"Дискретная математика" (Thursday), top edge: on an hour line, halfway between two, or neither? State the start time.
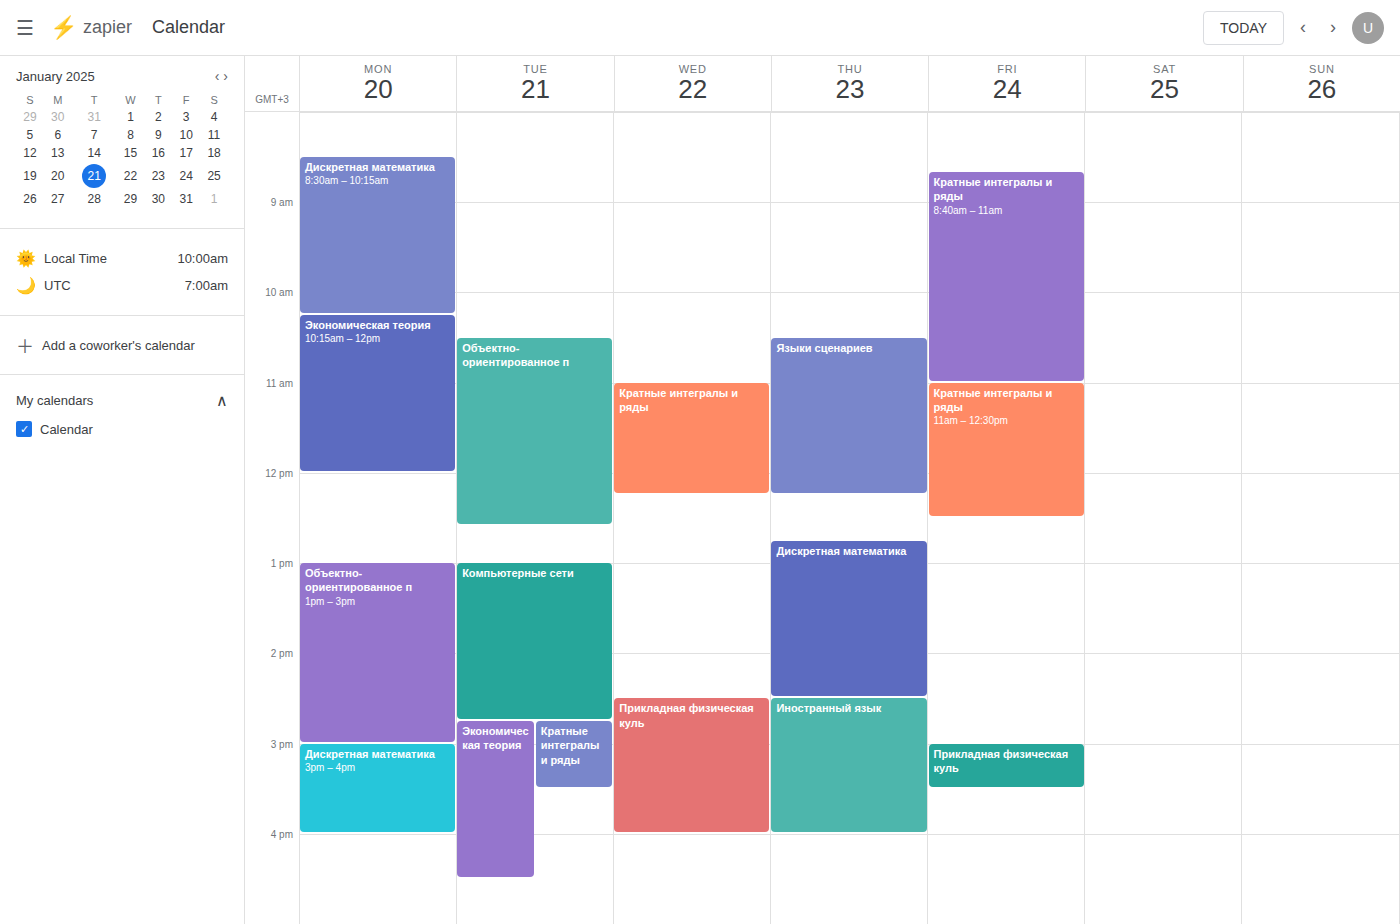
12:45 PM -- neither: three quarters of the way from the 12 PM line to the 1 PM line.